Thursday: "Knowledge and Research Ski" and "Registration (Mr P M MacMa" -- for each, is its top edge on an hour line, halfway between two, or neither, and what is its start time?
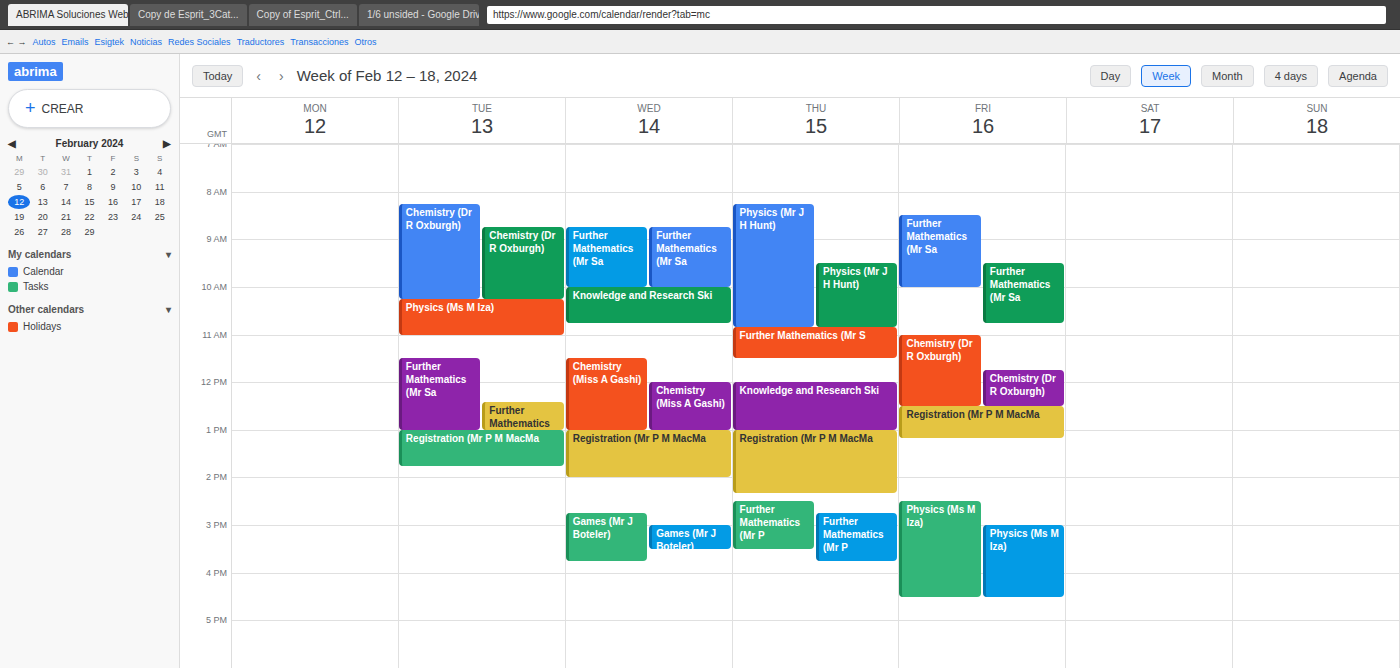
"Knowledge and Research Ski": 12:00 PM, exactly on the 12 PM line. "Registration (Mr P M MacMa": 1:00 PM, exactly on the 1 PM line.